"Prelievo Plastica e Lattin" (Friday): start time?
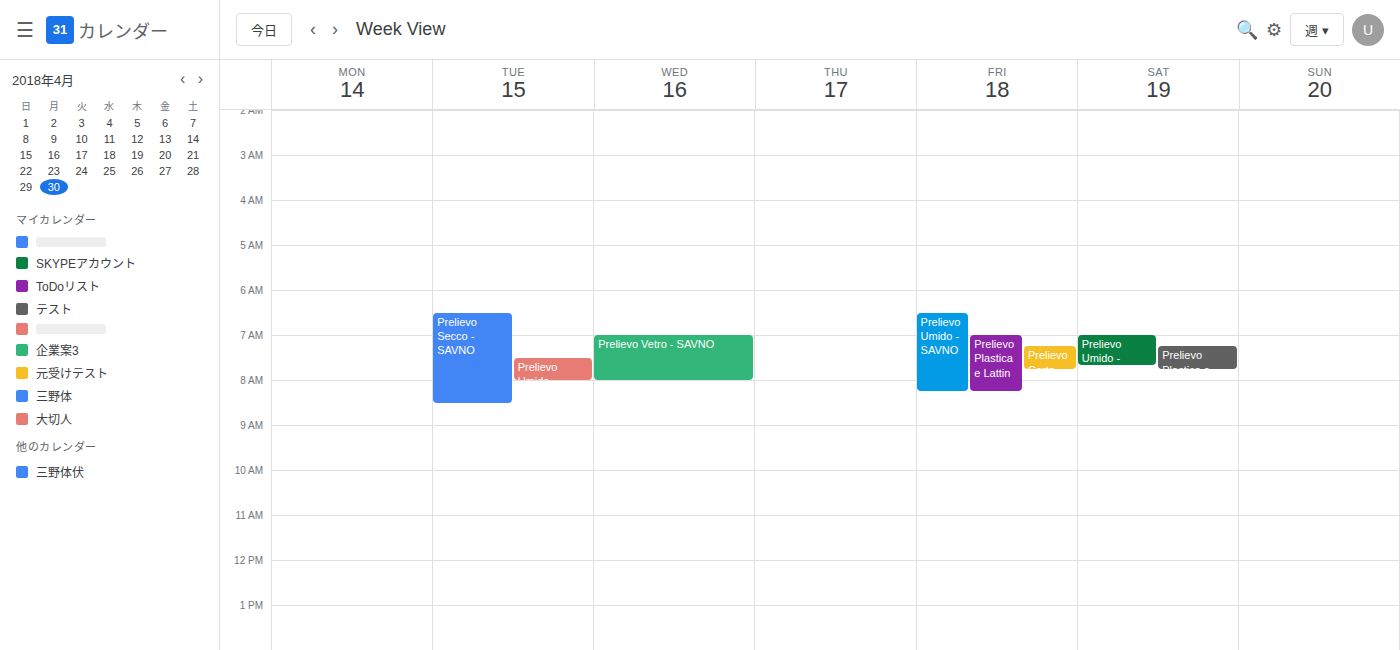
7:00 AM